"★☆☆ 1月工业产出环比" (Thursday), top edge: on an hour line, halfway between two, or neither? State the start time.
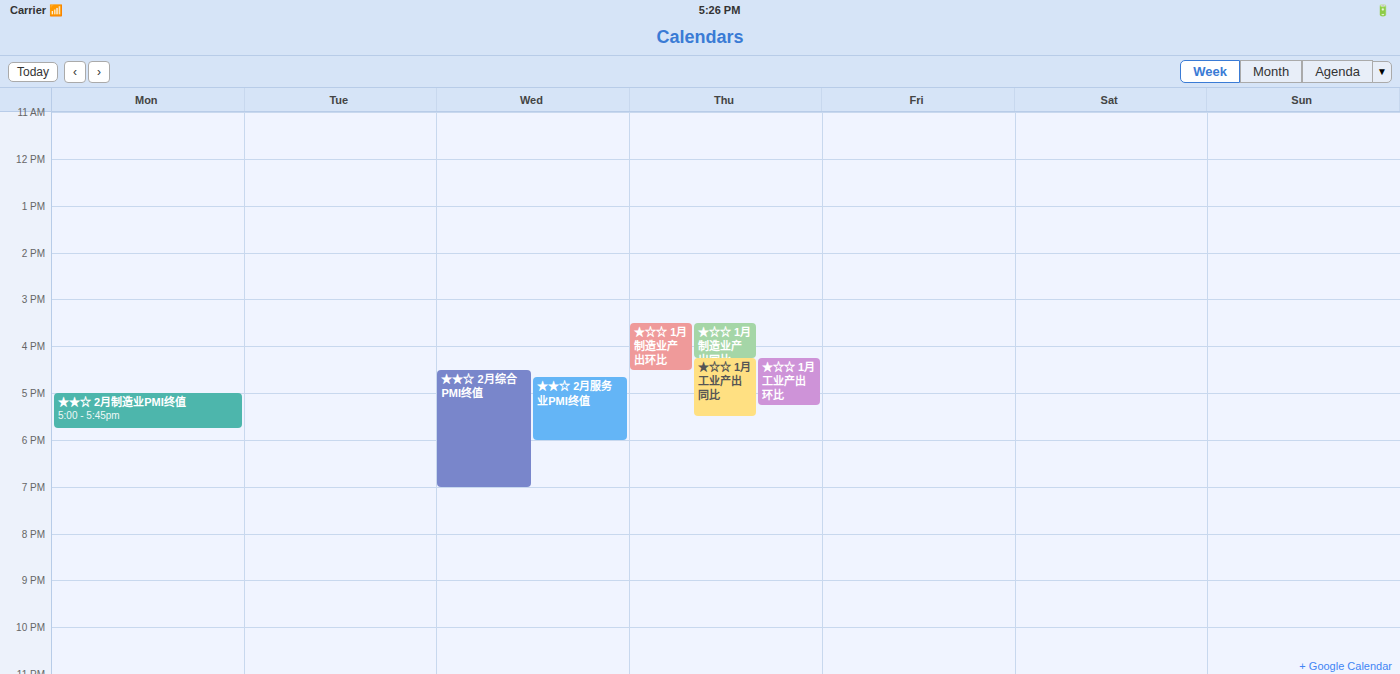
4:15 PM -- neither: a quarter of the way from the 4 PM line to the 5 PM line.